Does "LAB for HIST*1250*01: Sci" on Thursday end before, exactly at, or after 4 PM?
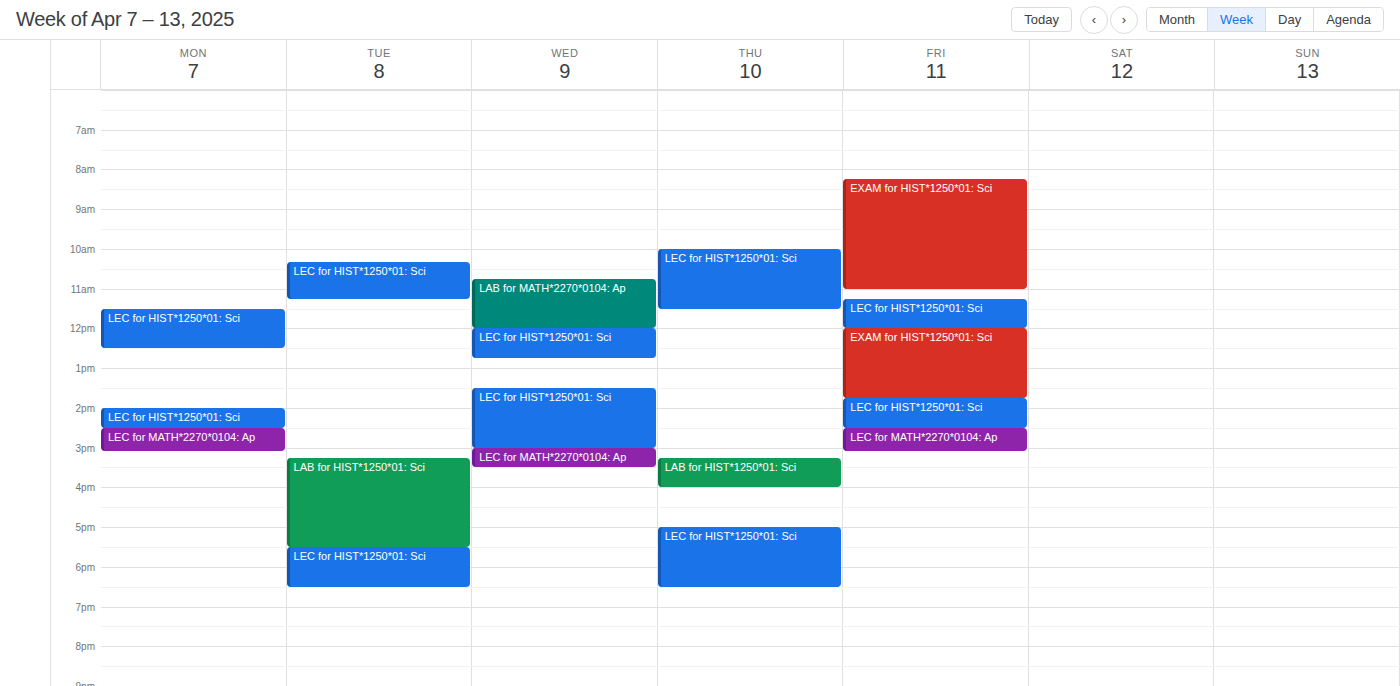
4:00 PM -- exactly at 4 PM, on the 4 PM line.